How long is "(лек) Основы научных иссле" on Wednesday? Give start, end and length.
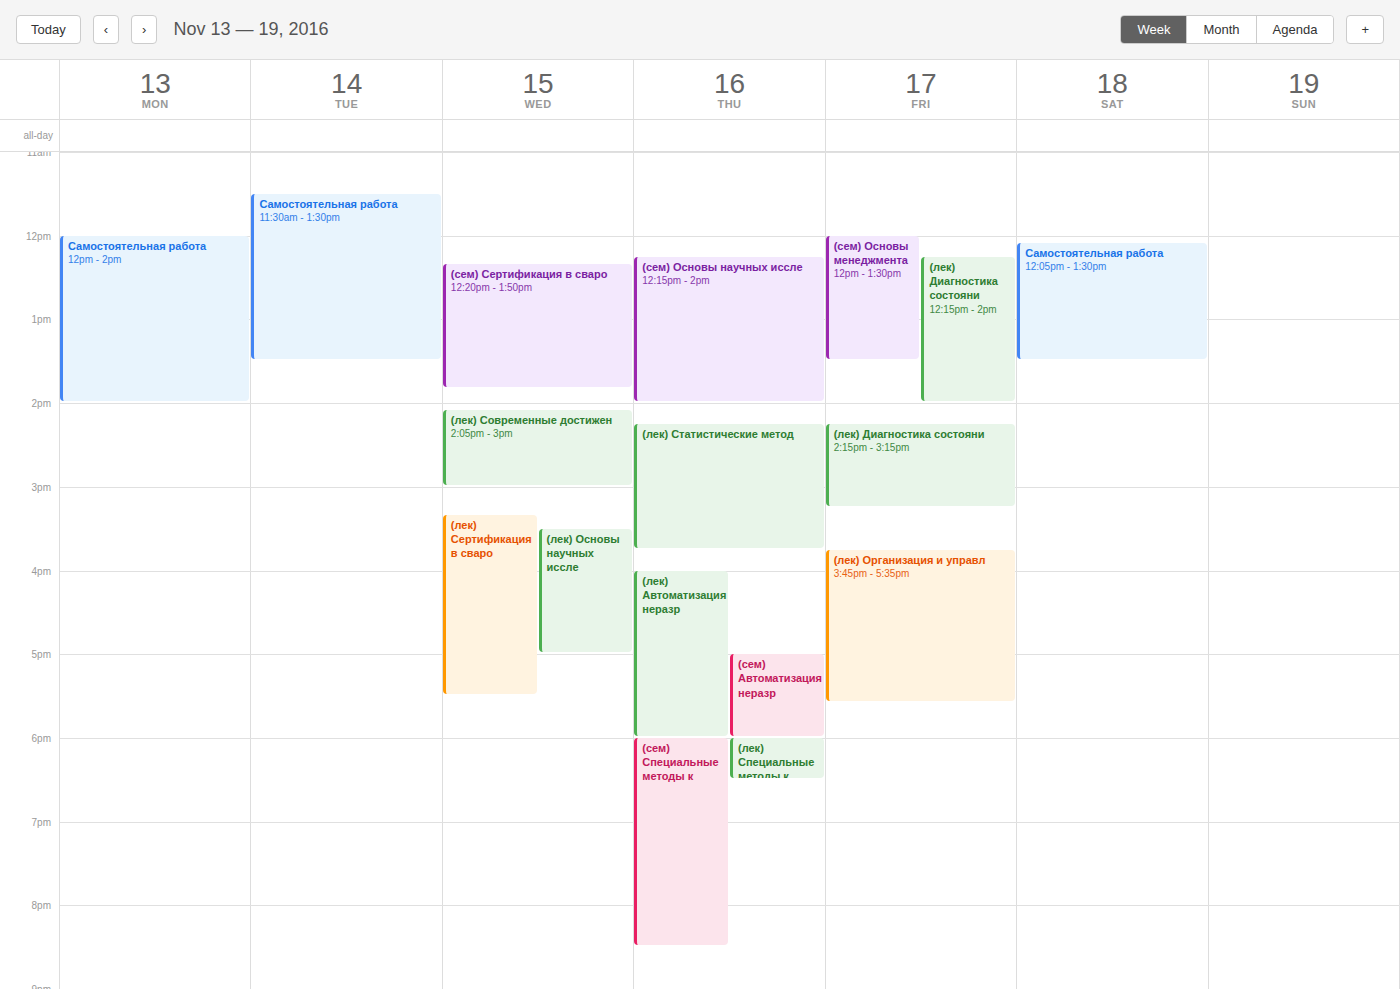
3:30 PM to 5:00 PM, 1 hour 30 minutes